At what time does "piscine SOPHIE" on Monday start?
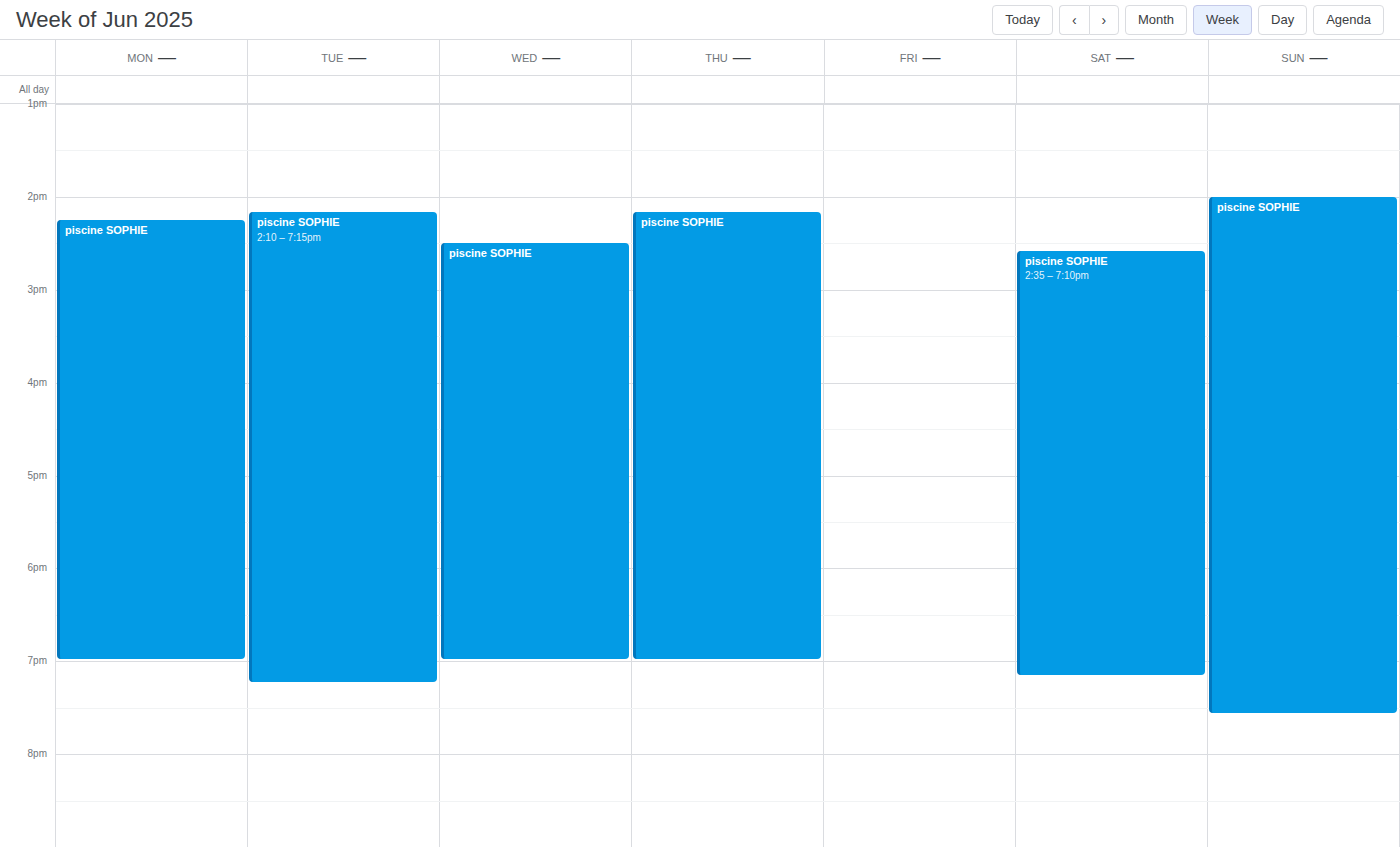
14:15